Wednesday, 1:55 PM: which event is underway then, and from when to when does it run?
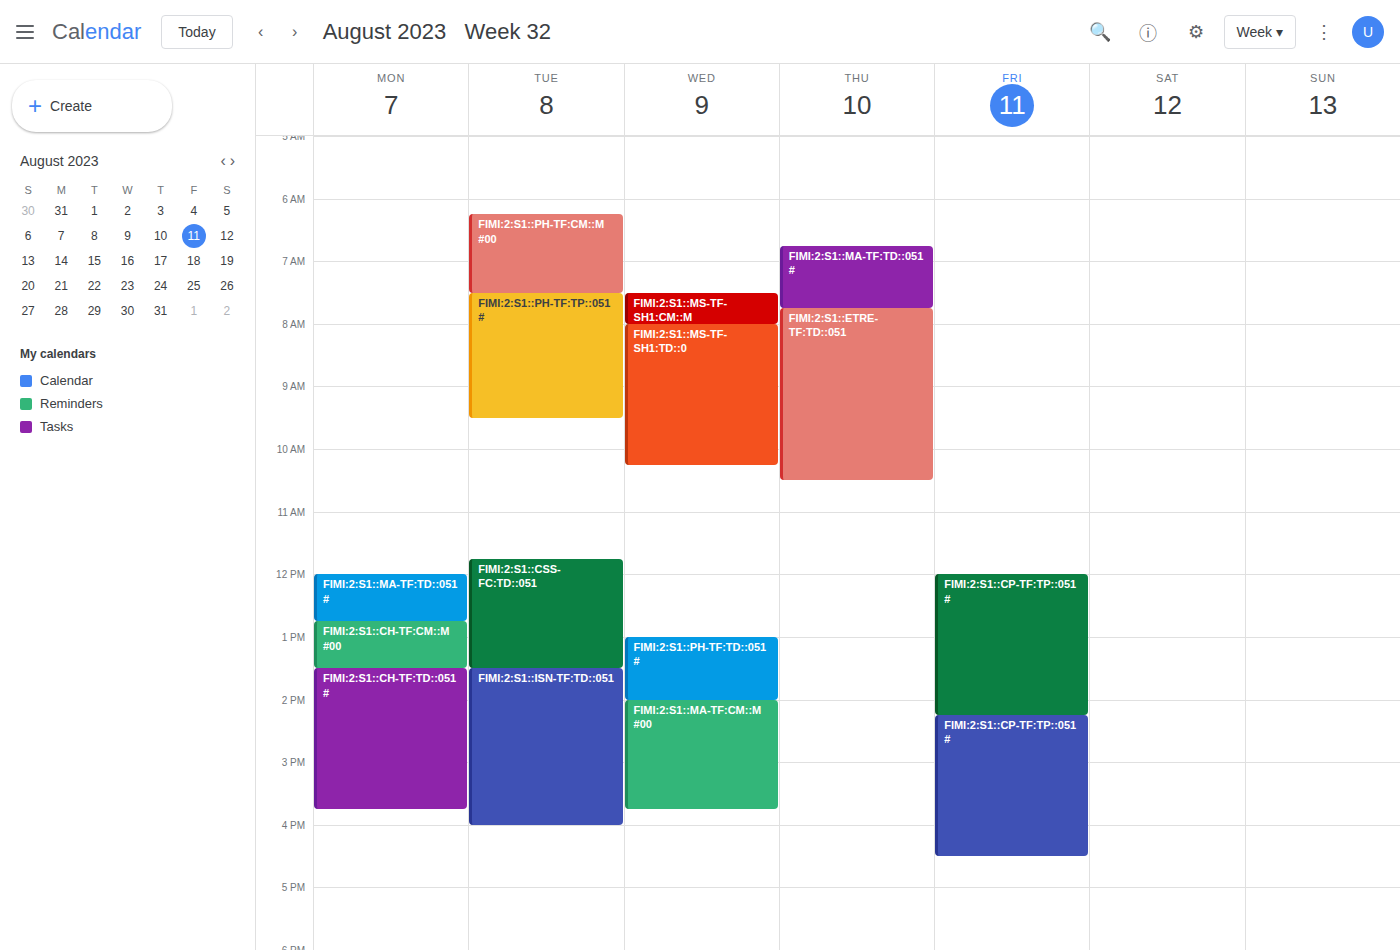
"FIMI:2:S1::PH-TF:TD::051 #", 1:00 PM to 2:00 PM